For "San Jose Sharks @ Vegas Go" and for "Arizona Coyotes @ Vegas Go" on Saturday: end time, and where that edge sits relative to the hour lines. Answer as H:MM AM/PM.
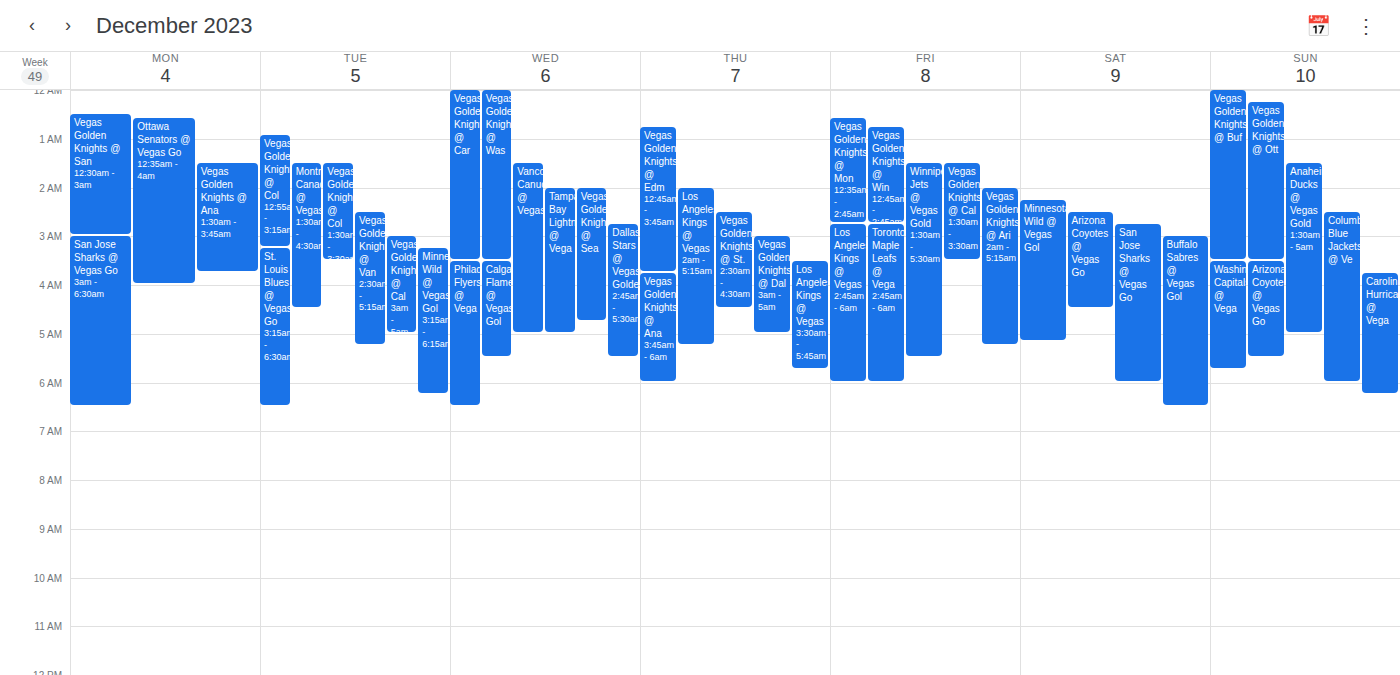
"San Jose Sharks @ Vegas Go": 6:00 AM, exactly on the 6 AM line. "Arizona Coyotes @ Vegas Go": 4:30 AM, halfway between the 4 AM and 5 AM lines.